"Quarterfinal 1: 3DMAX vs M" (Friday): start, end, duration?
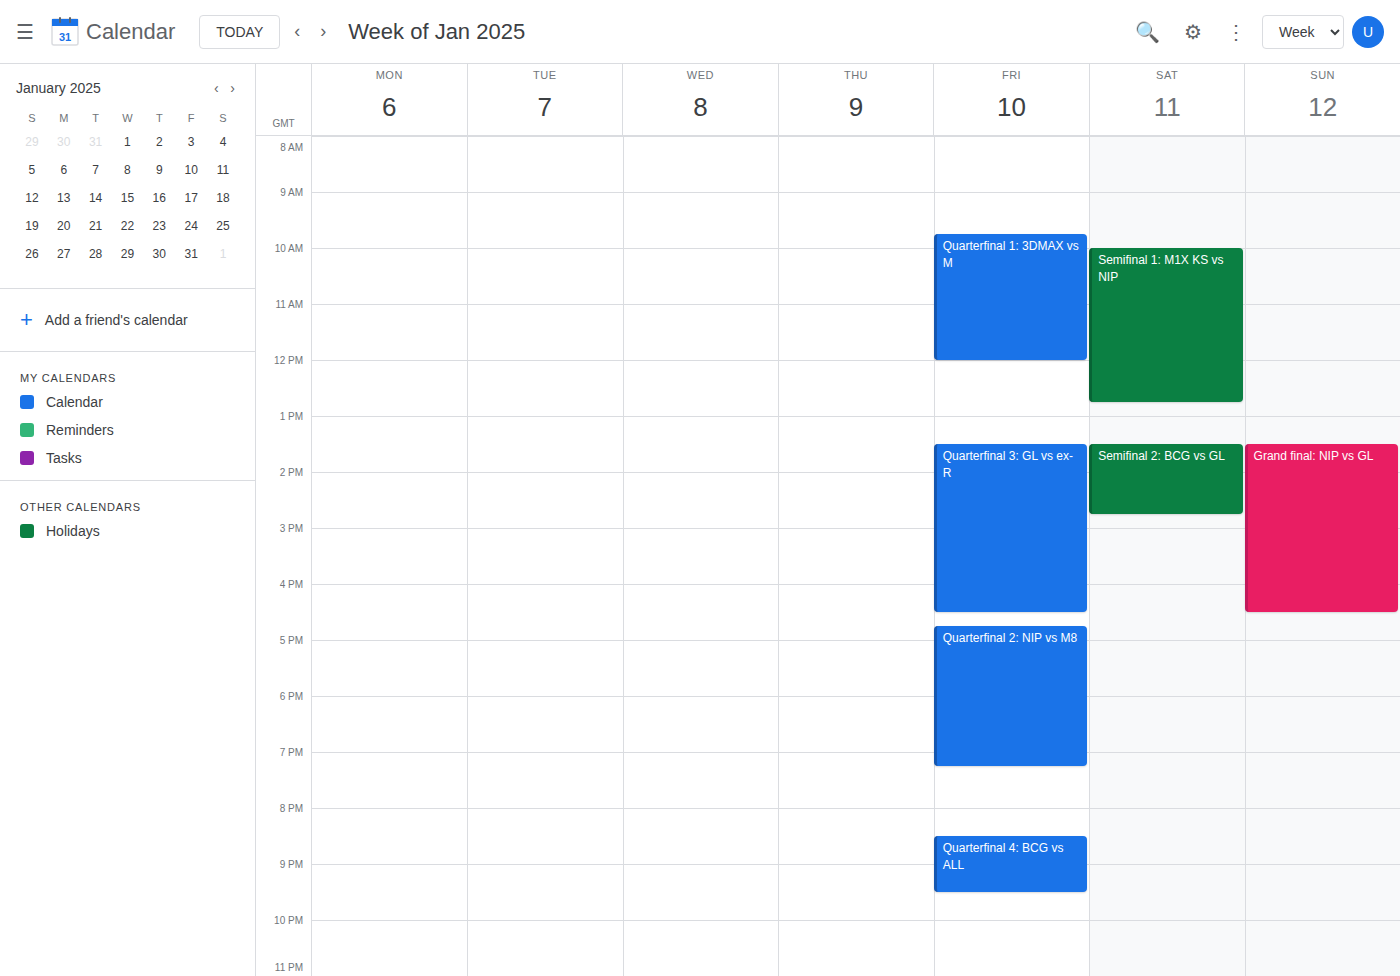
9:45 AM to 12:00 PM, 2 hours 15 minutes